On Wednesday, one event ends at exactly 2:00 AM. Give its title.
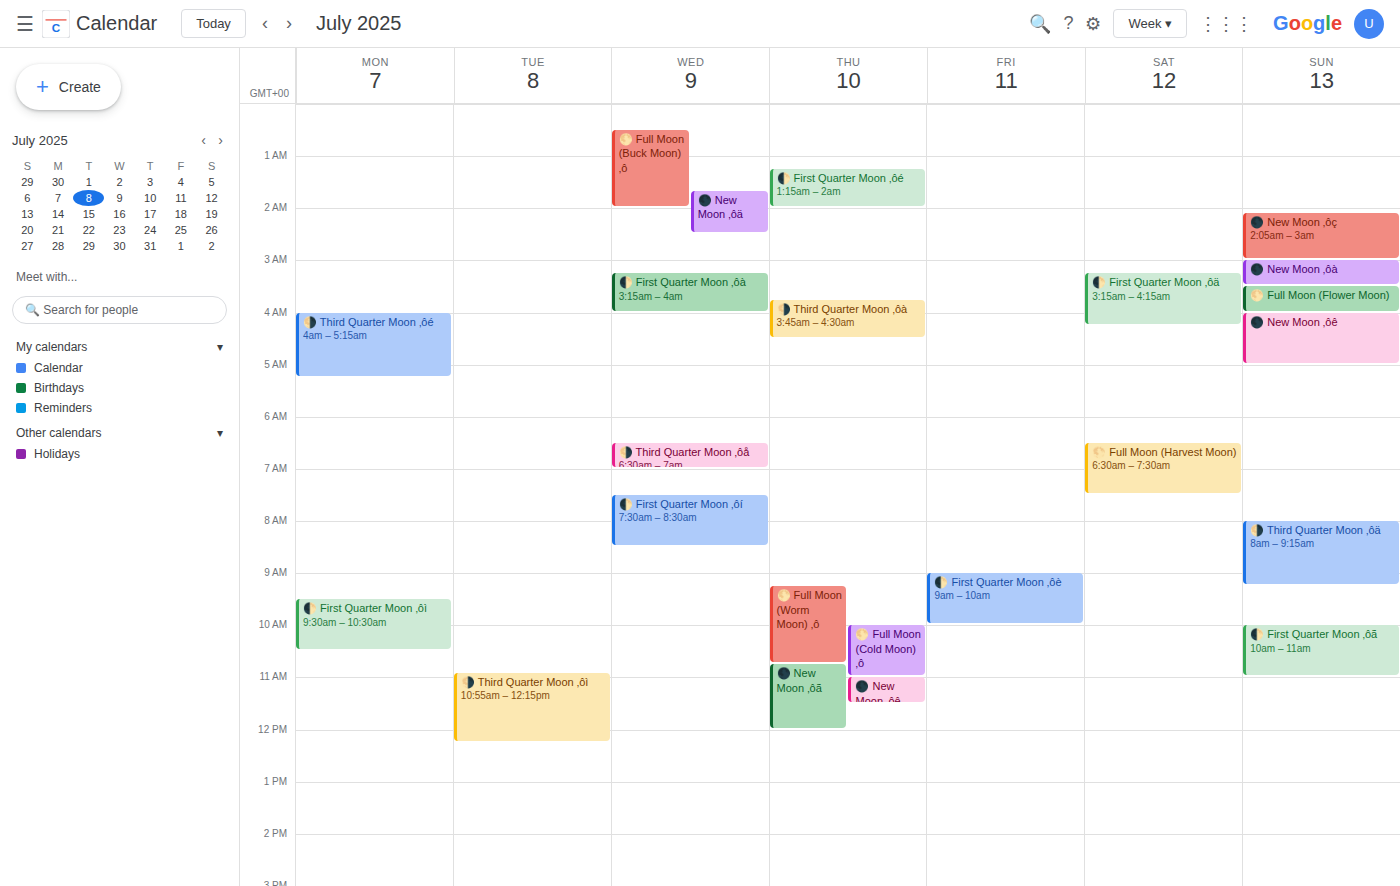
"🌕 Full Moon (Buck Moon) ‚ô"